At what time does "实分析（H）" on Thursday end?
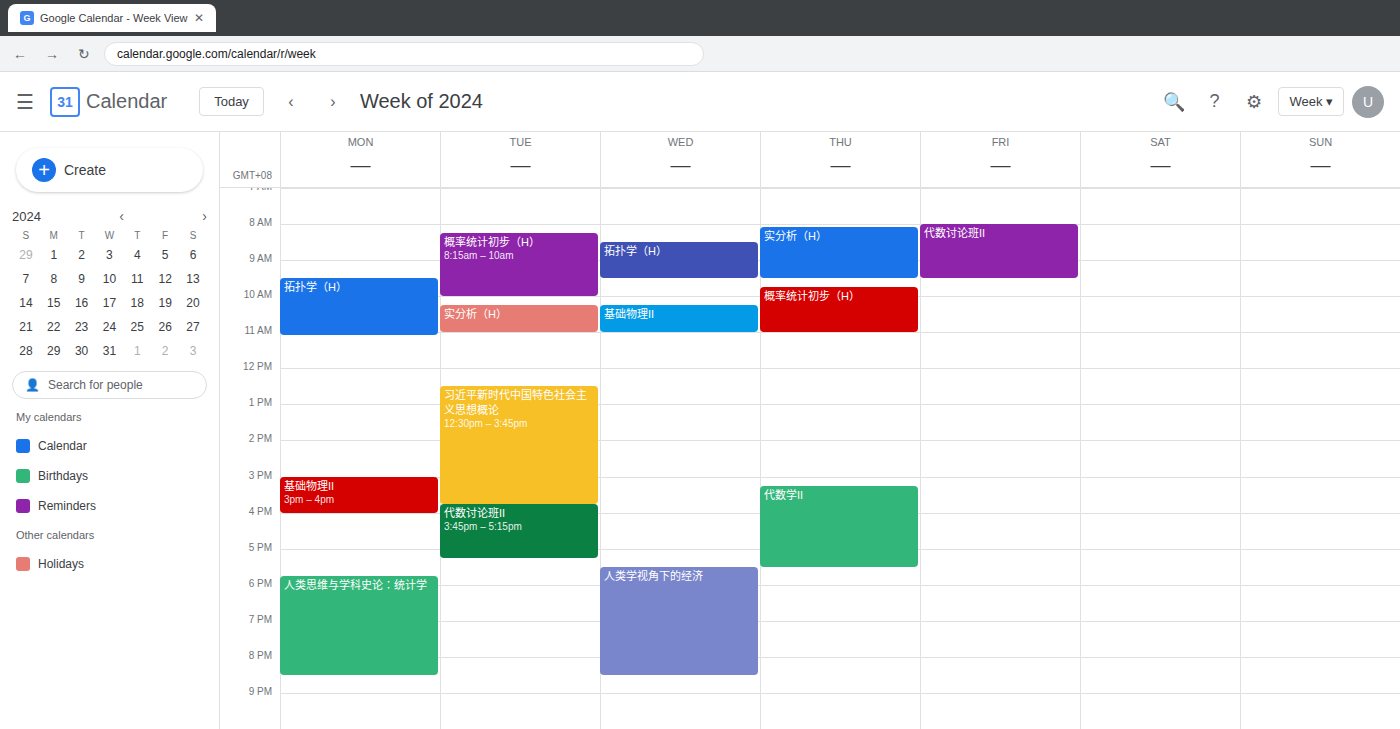
9:30 AM